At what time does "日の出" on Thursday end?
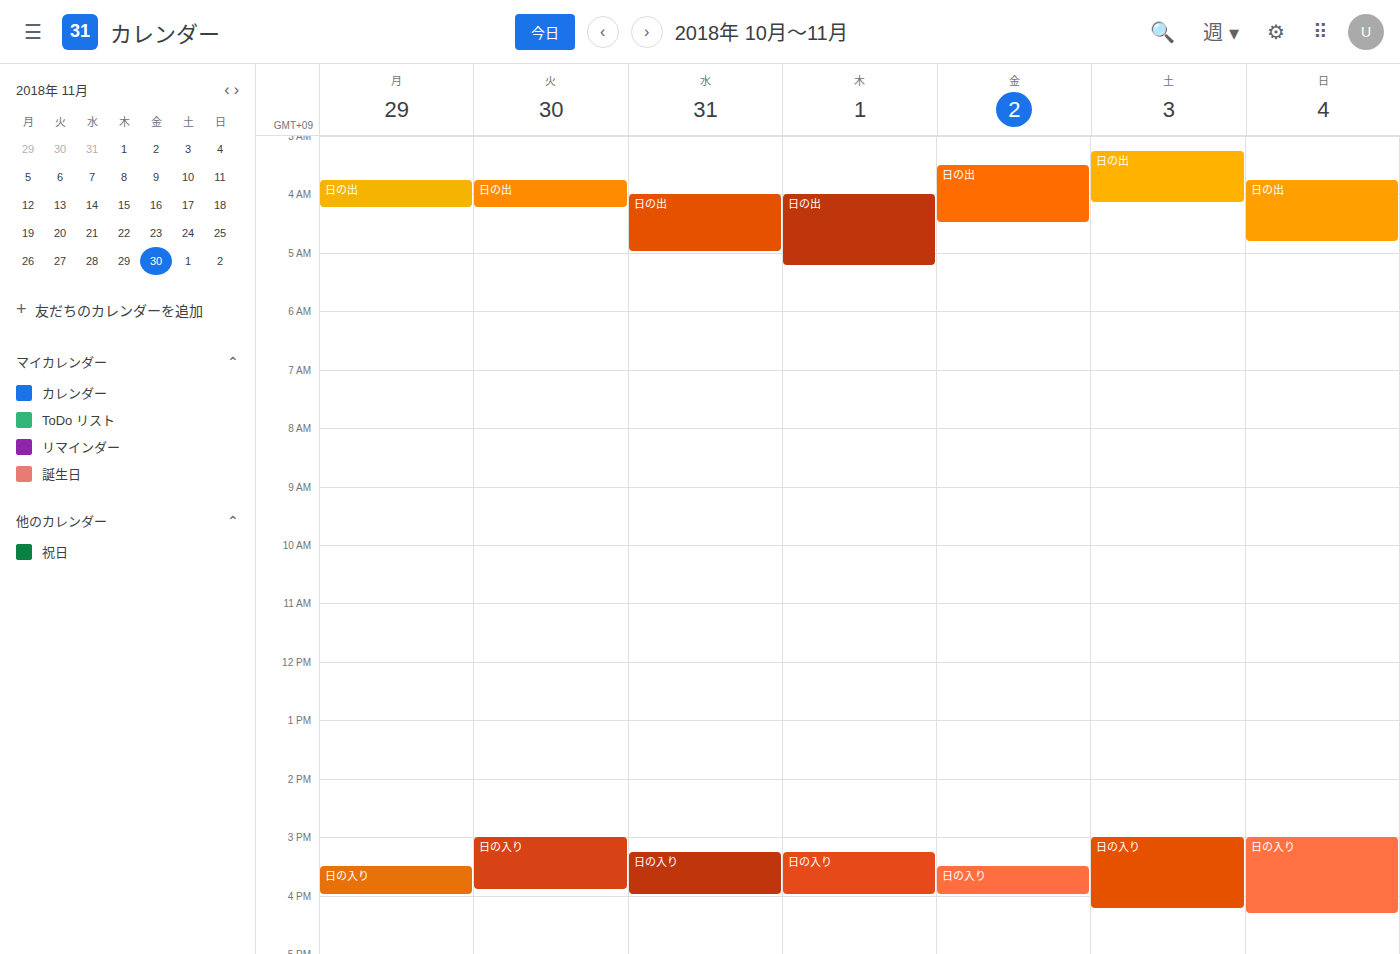
5:15 AM